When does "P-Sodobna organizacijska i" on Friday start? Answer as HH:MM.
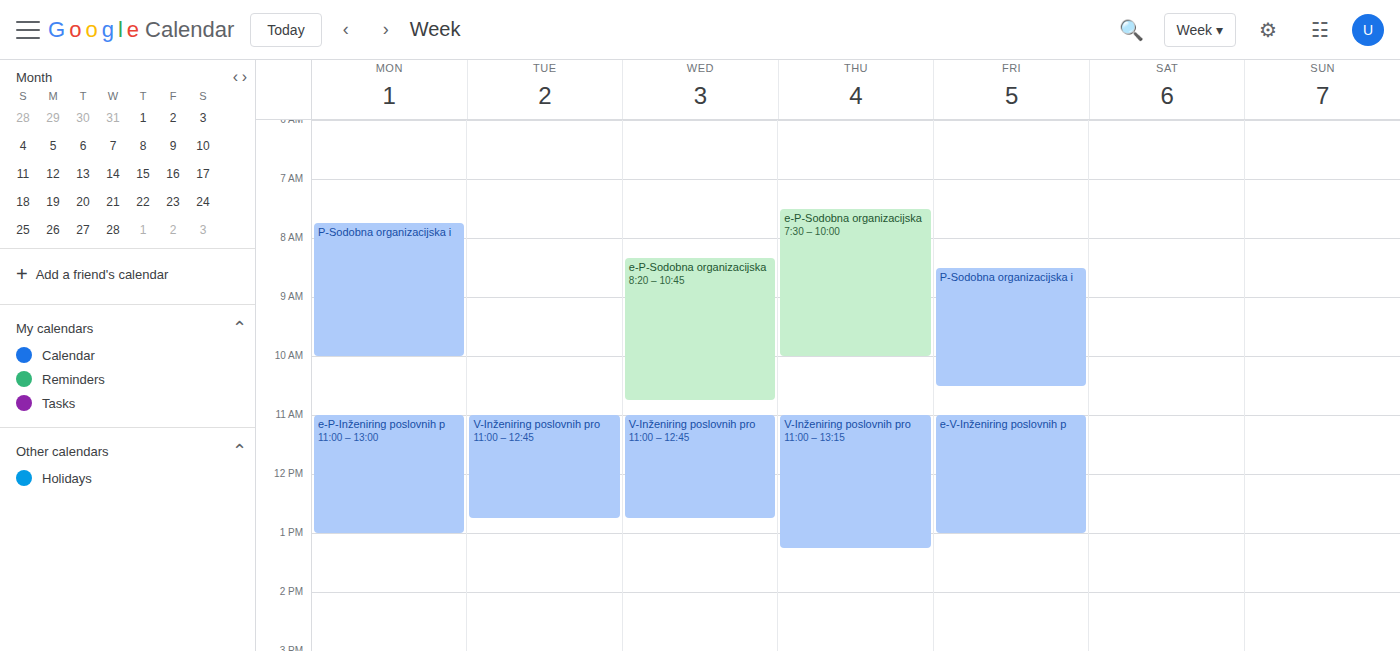
08:30